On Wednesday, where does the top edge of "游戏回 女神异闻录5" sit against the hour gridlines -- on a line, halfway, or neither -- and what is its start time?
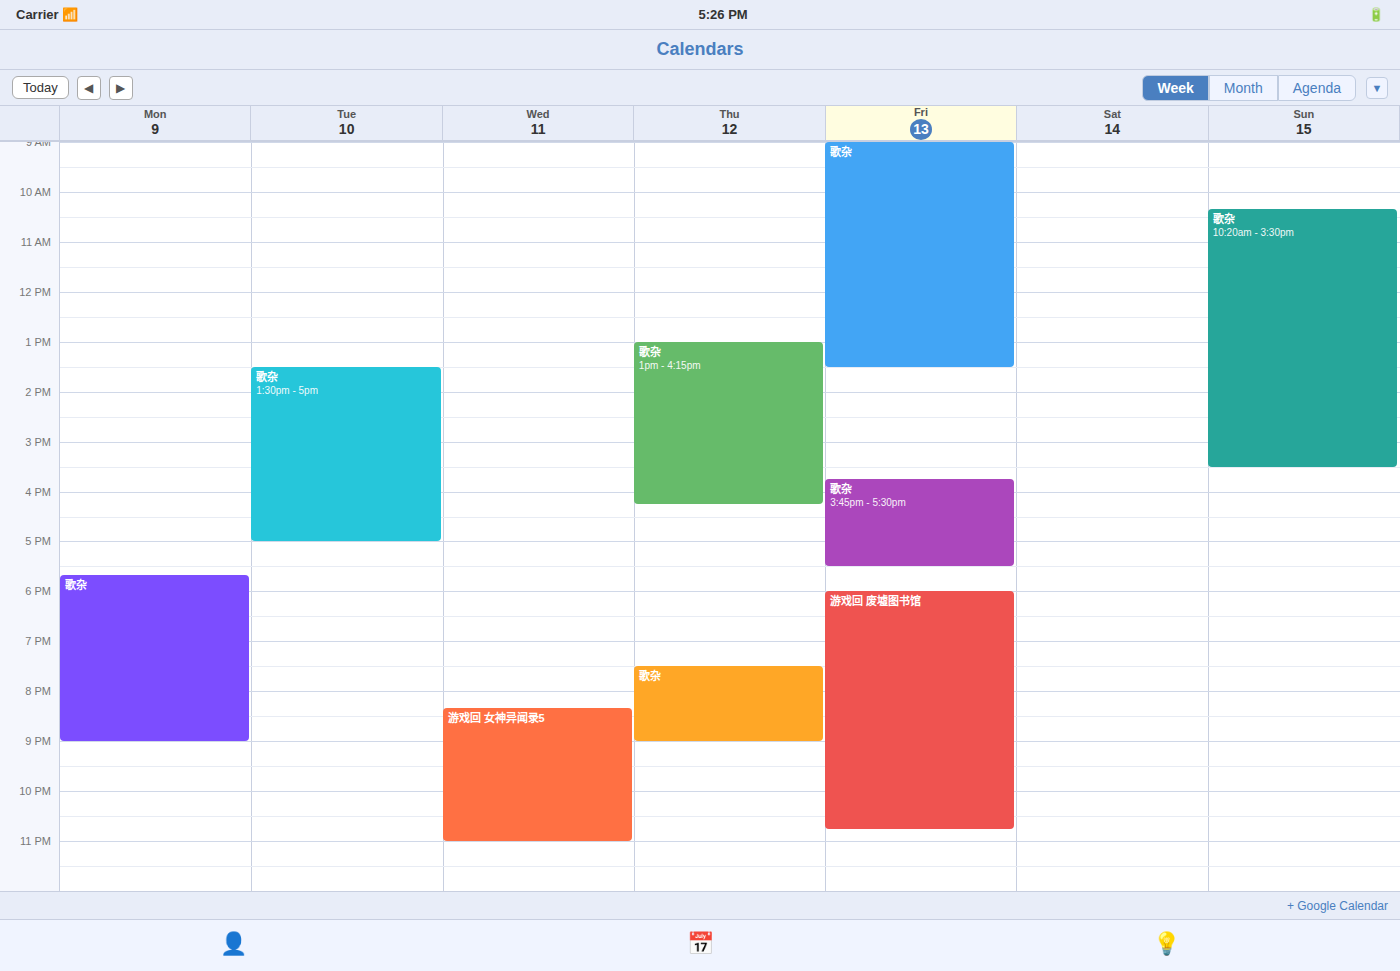
8:20 PM -- neither: 20 minutes below the 8 PM line and 40 minutes above the 9 PM line.